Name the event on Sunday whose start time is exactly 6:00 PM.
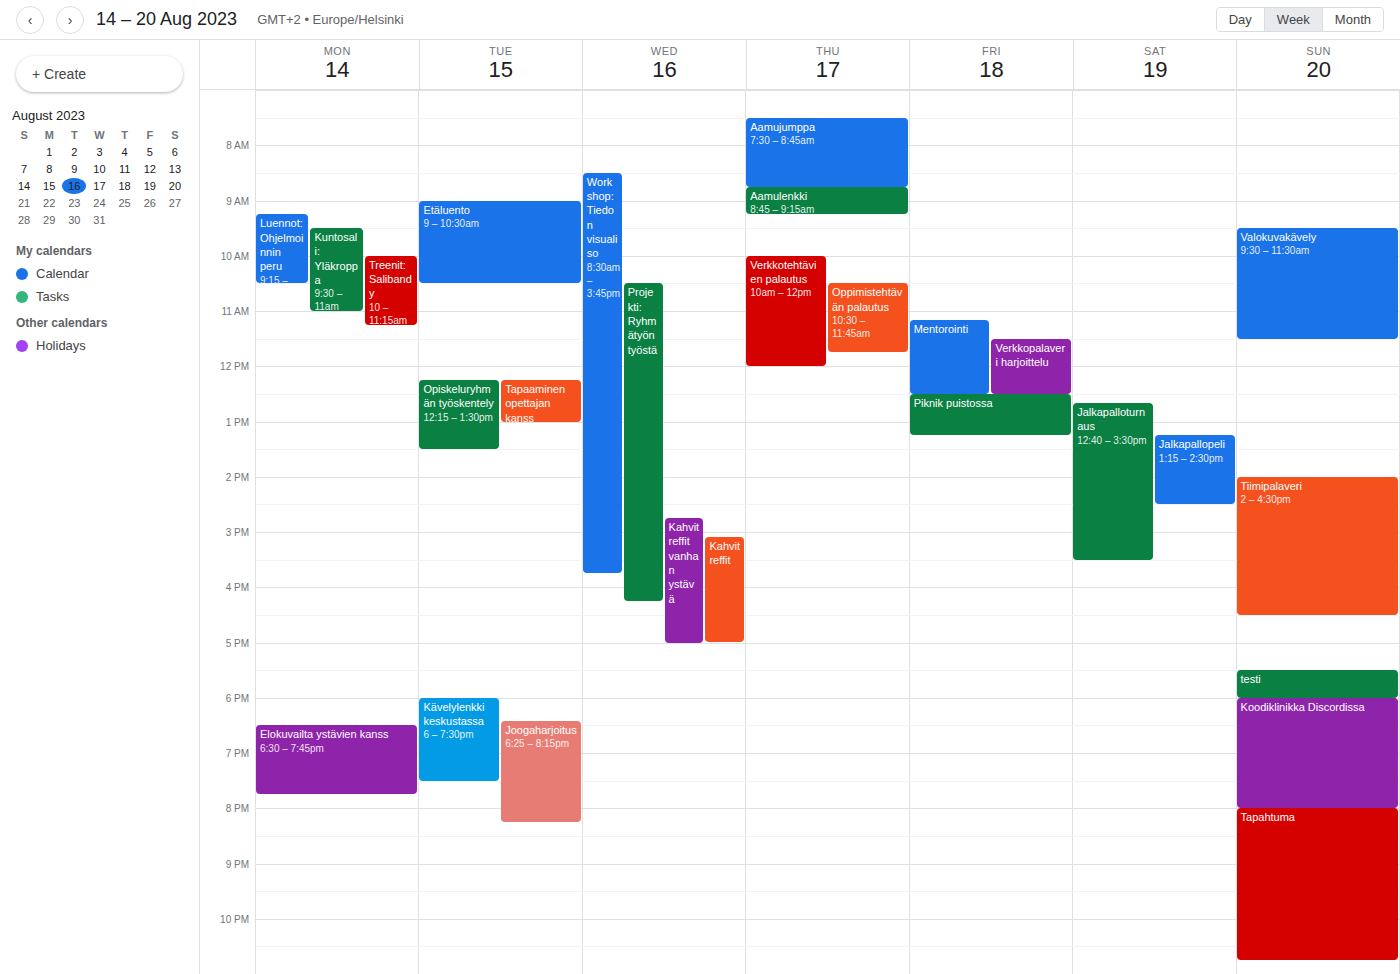
"Koodiklinikka Discordissa"